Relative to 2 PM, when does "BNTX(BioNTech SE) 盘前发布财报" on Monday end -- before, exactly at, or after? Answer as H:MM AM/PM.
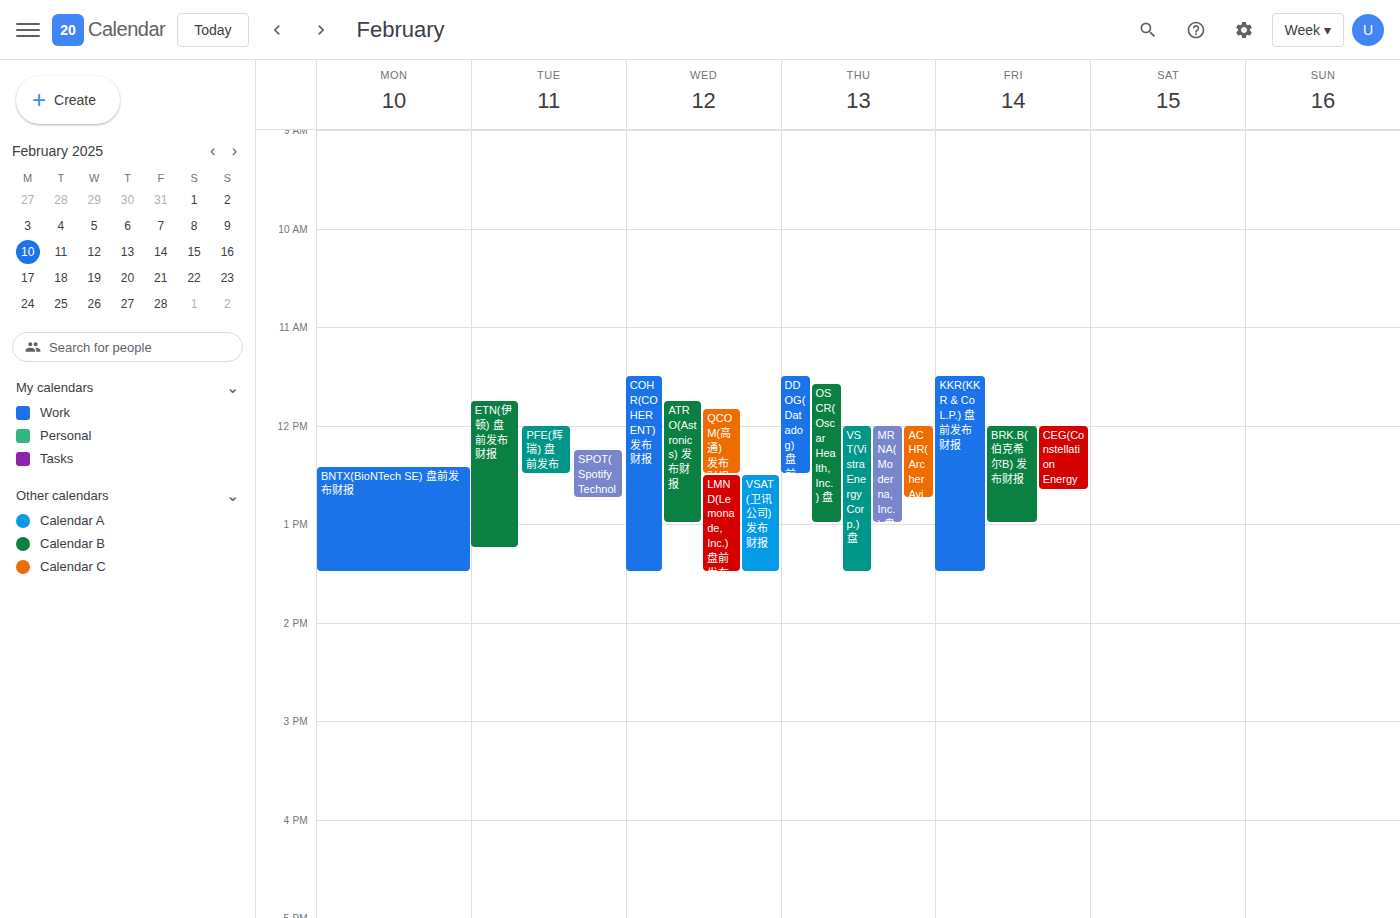
1:30 PM -- before 2 PM, 30 minutes above the 2 PM line.